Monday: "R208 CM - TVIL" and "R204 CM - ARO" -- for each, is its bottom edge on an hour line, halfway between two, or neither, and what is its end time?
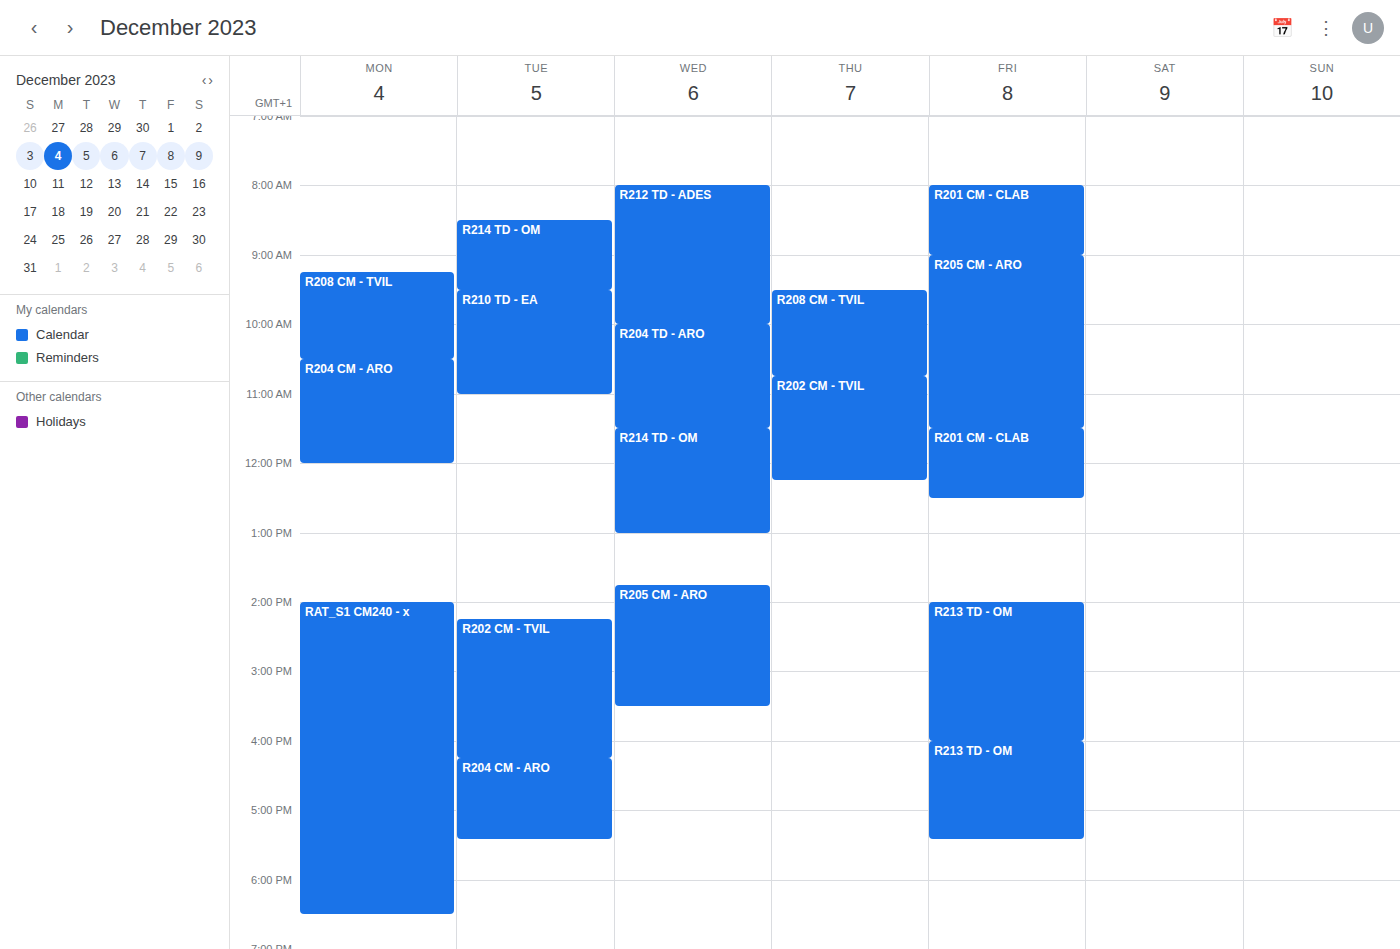
"R208 CM - TVIL": 10:30 AM, halfway between the 10 AM and 11 AM lines. "R204 CM - ARO": 12:00 PM, exactly on the 12 PM line.